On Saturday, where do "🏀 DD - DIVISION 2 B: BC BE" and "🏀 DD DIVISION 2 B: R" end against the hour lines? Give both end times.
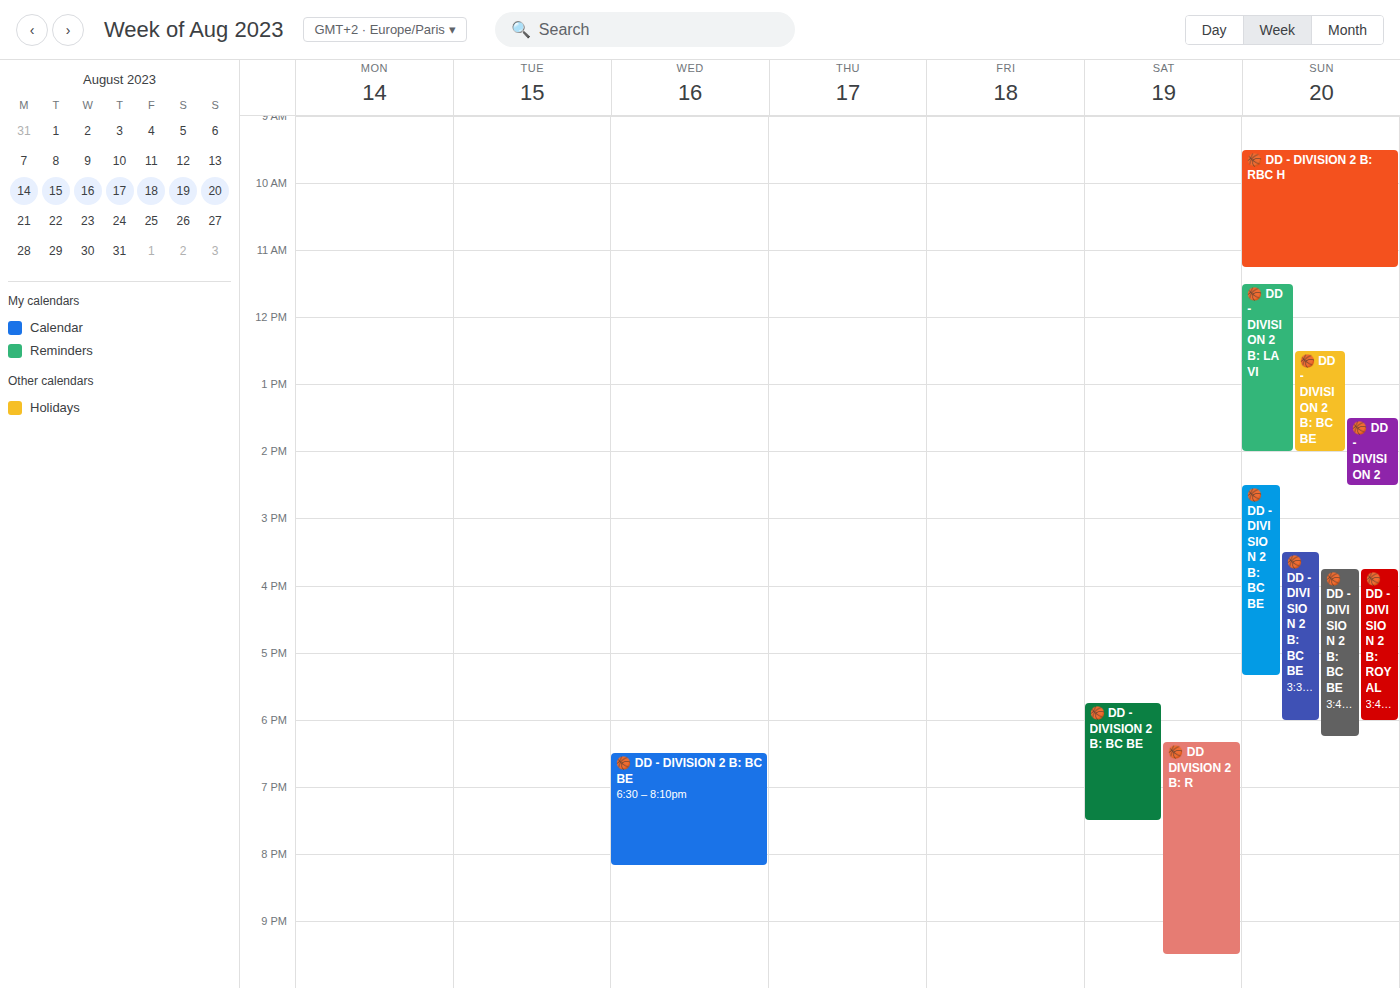
"🏀 DD - DIVISION 2 B: BC BE": 7:30 PM, halfway between the 7 PM and 8 PM lines. "🏀 DD DIVISION 2 B: R": 9:30 PM, halfway between the 9 PM and 10 PM lines.